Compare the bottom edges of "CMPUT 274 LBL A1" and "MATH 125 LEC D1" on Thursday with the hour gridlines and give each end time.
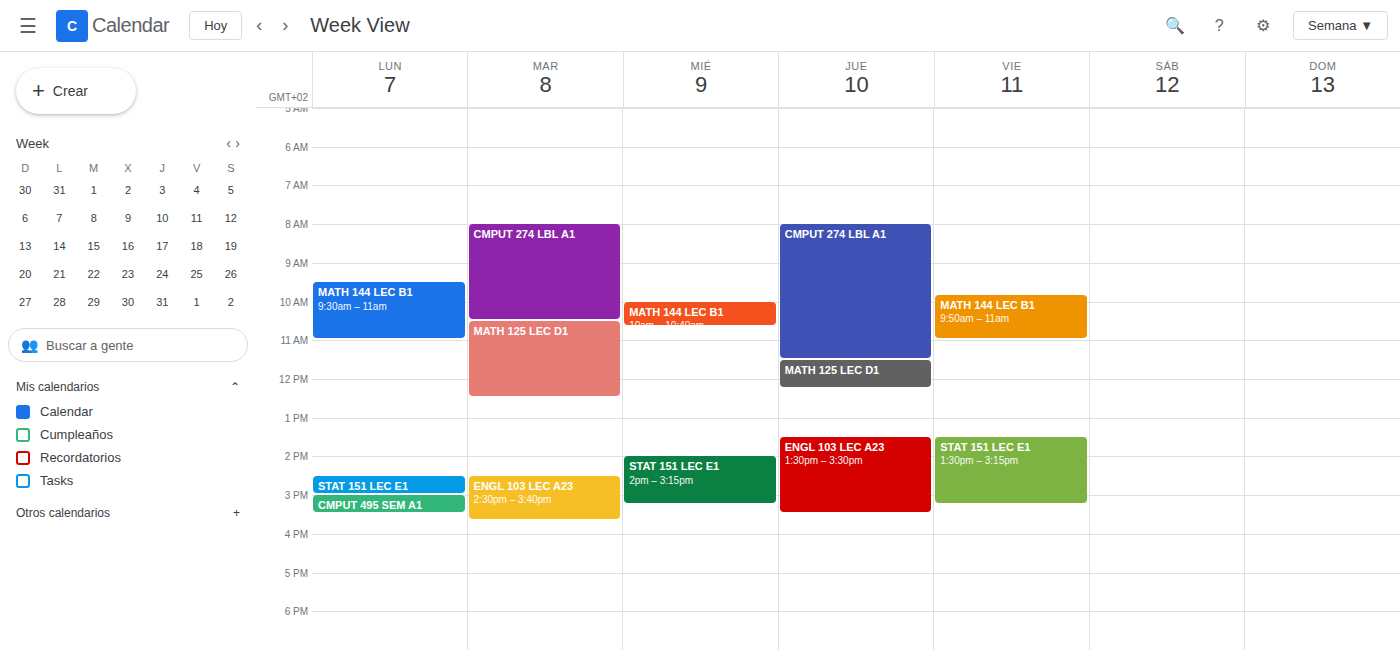
"CMPUT 274 LBL A1": 11:30 AM, halfway between the 11 AM and 12 PM lines. "MATH 125 LEC D1": 12:15 PM, neither: a quarter of the way from the 12 PM line to the 1 PM line.